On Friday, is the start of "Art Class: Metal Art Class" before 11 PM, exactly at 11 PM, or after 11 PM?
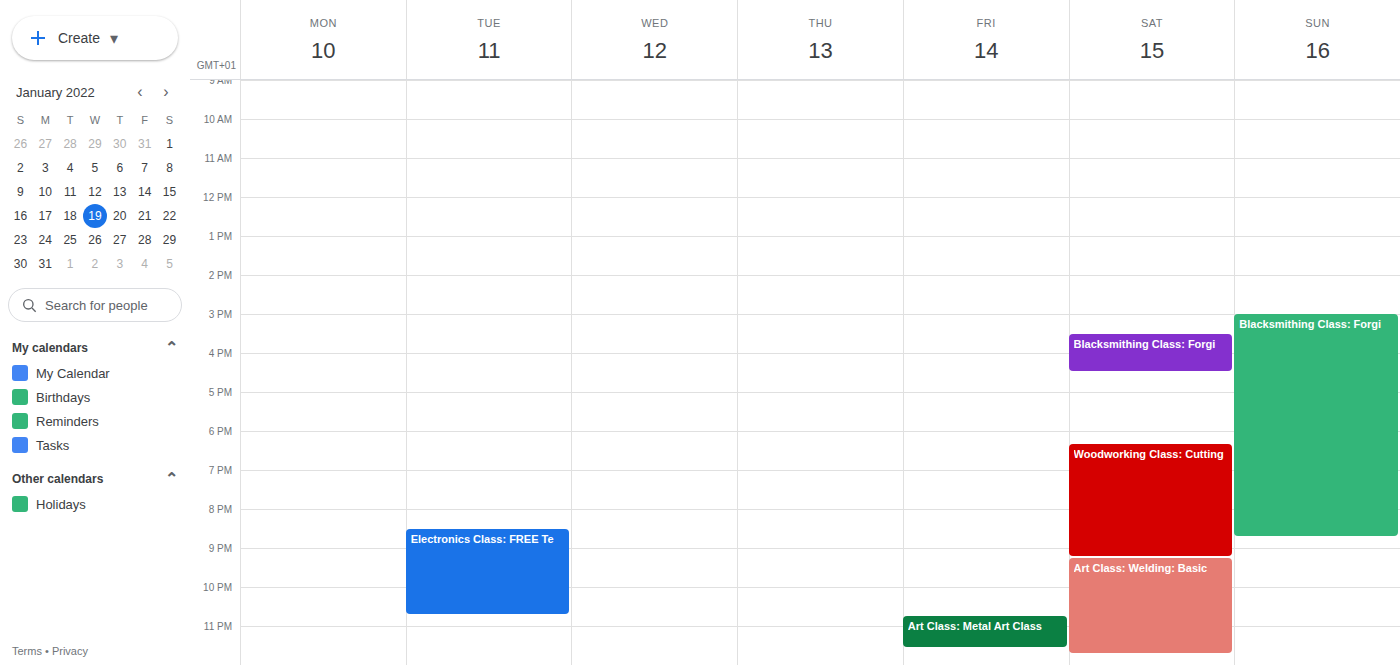
10:45 PM -- before 11 PM, 15 minutes above the 11 PM line.